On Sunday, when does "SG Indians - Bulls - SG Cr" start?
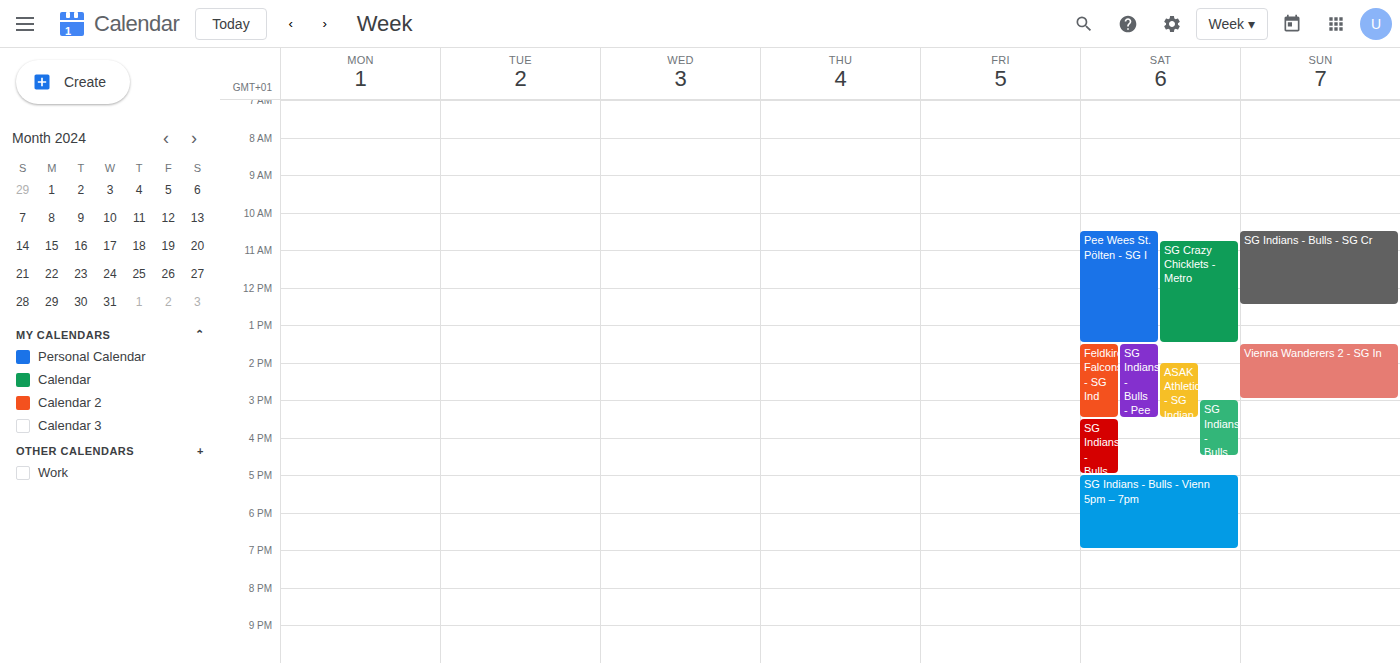
10:30